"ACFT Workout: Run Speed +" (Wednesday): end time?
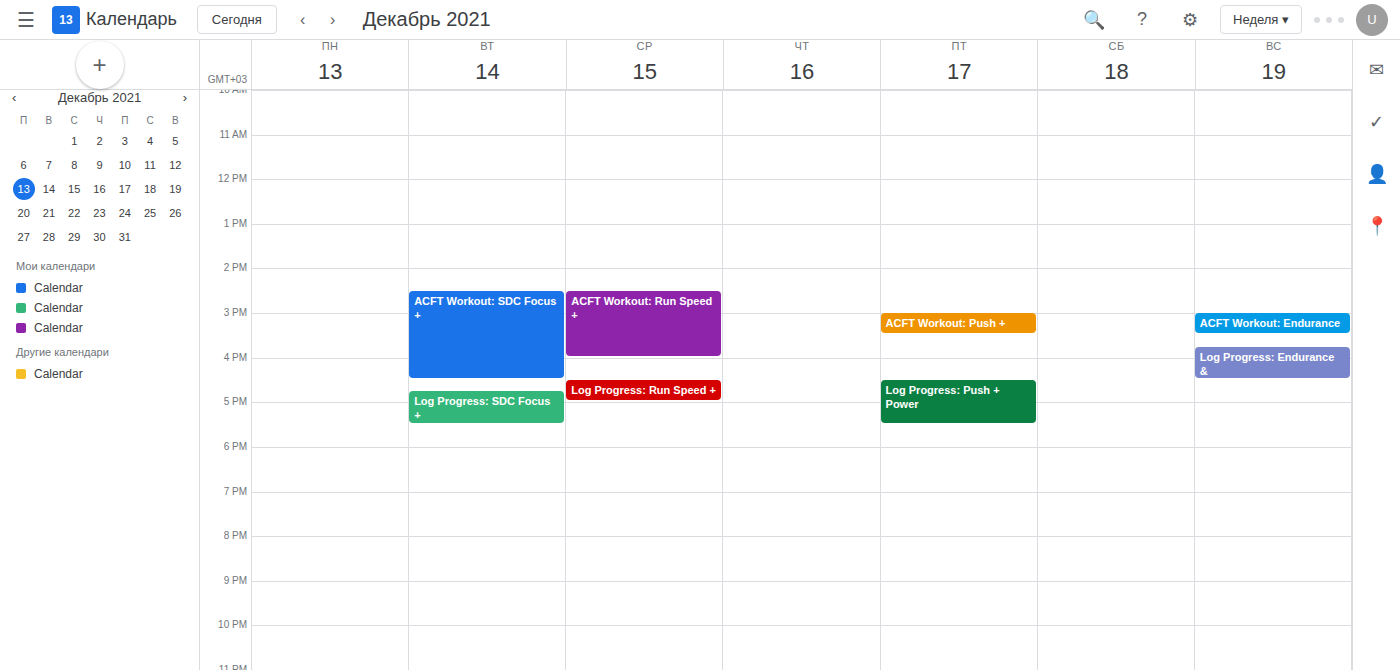
4:00 PM